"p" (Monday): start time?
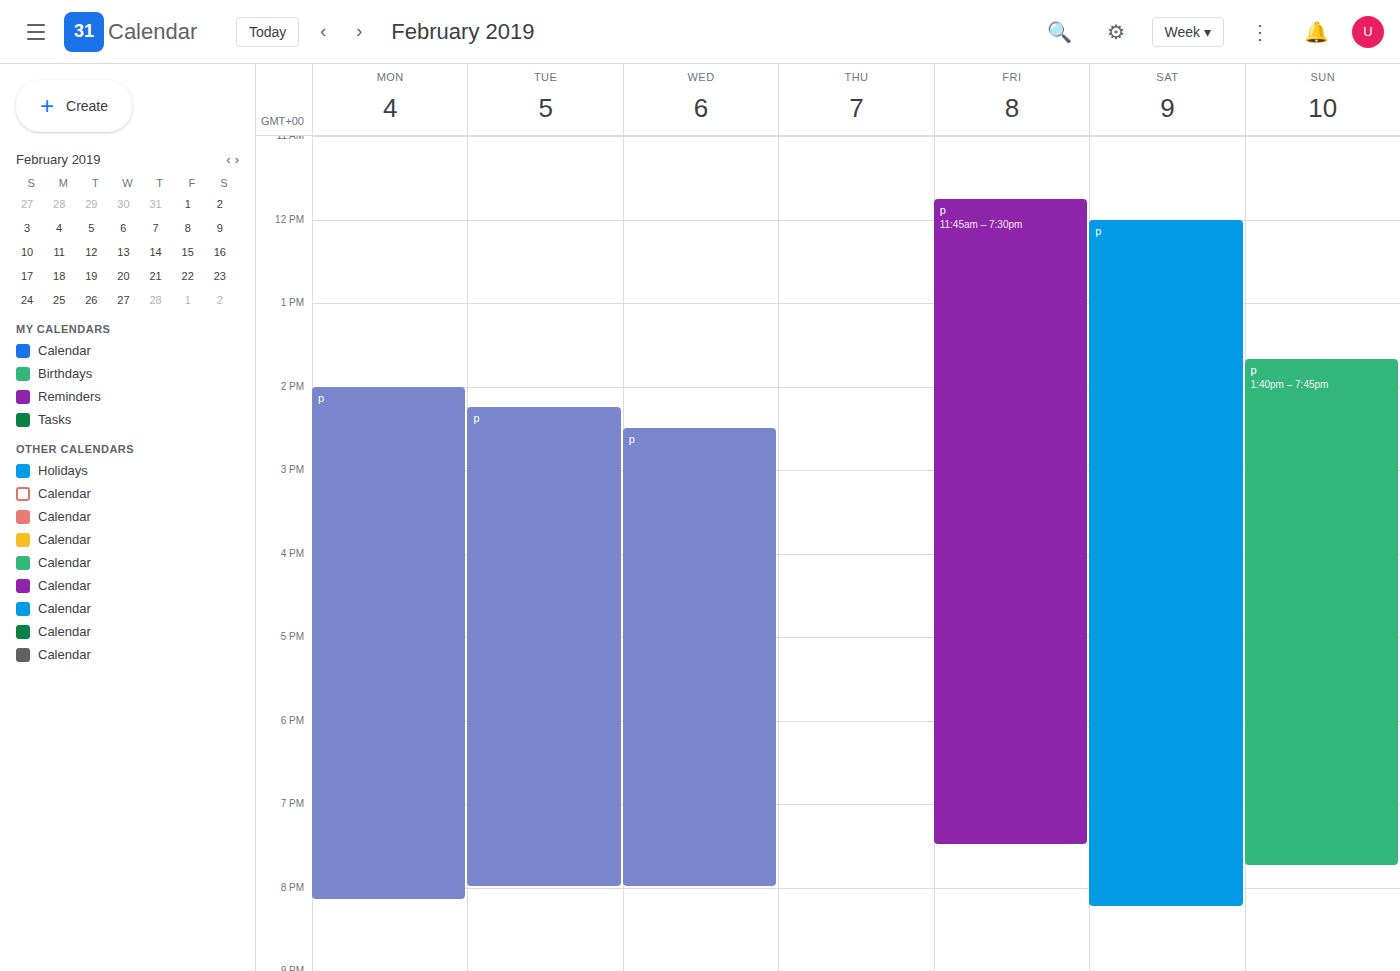
2:00 PM